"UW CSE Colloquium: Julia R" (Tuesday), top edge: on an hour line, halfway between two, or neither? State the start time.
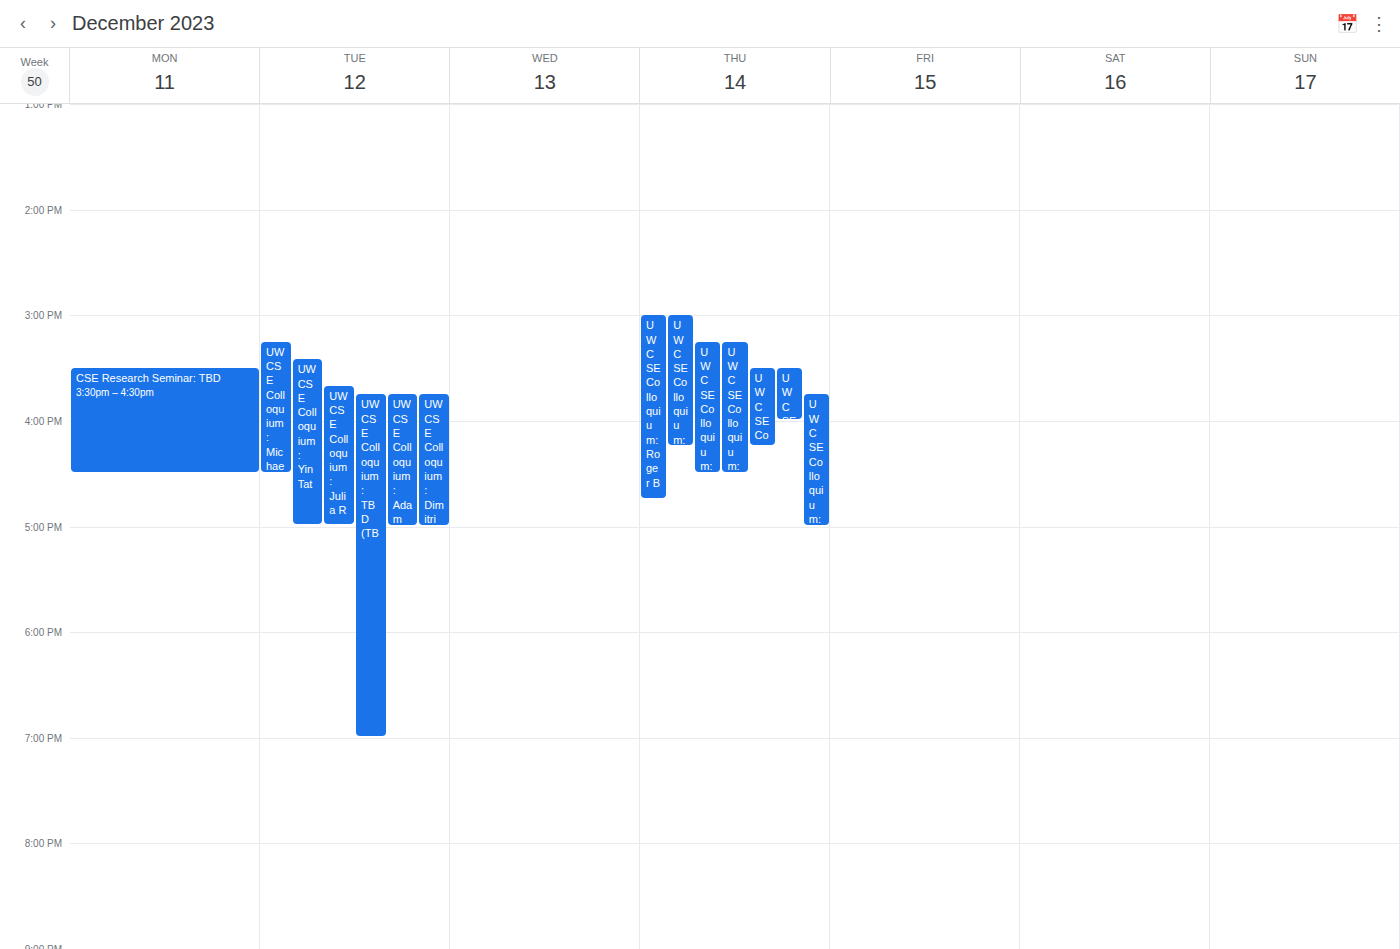
3:40 PM -- neither: 40 minutes below the 3 PM line and 20 minutes above the 4 PM line.